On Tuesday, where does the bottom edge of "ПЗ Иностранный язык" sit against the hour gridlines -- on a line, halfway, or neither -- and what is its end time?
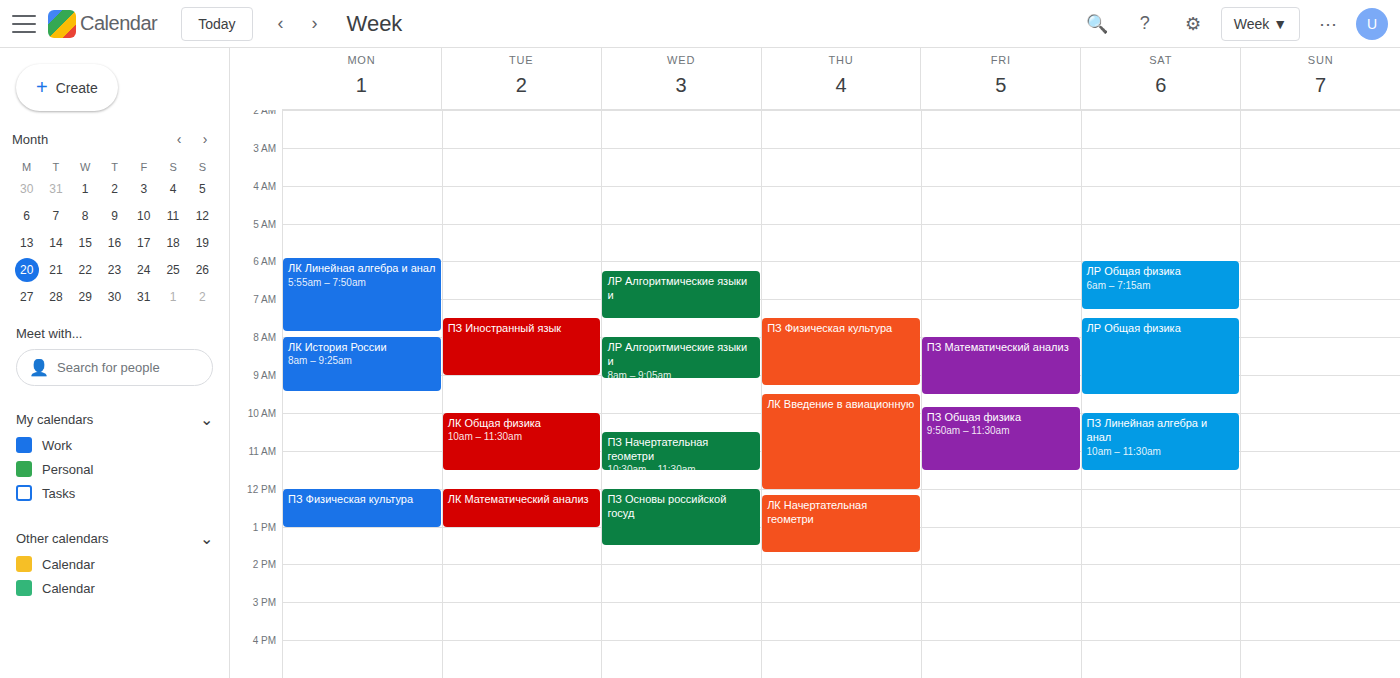
9:00 AM -- exactly on the 9 AM line.